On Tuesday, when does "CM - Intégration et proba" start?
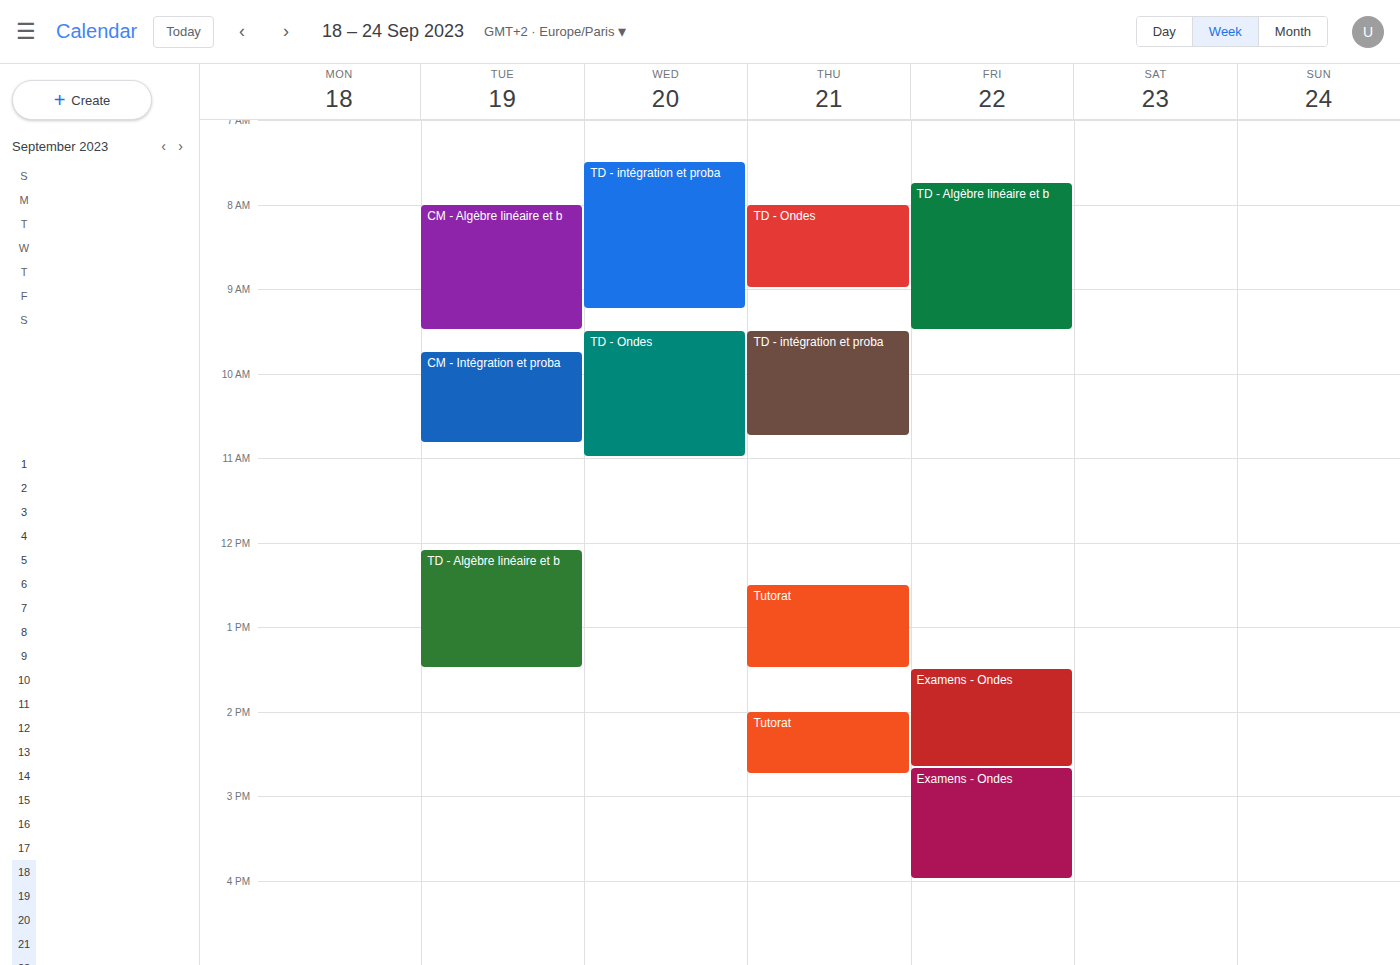
9:45 AM